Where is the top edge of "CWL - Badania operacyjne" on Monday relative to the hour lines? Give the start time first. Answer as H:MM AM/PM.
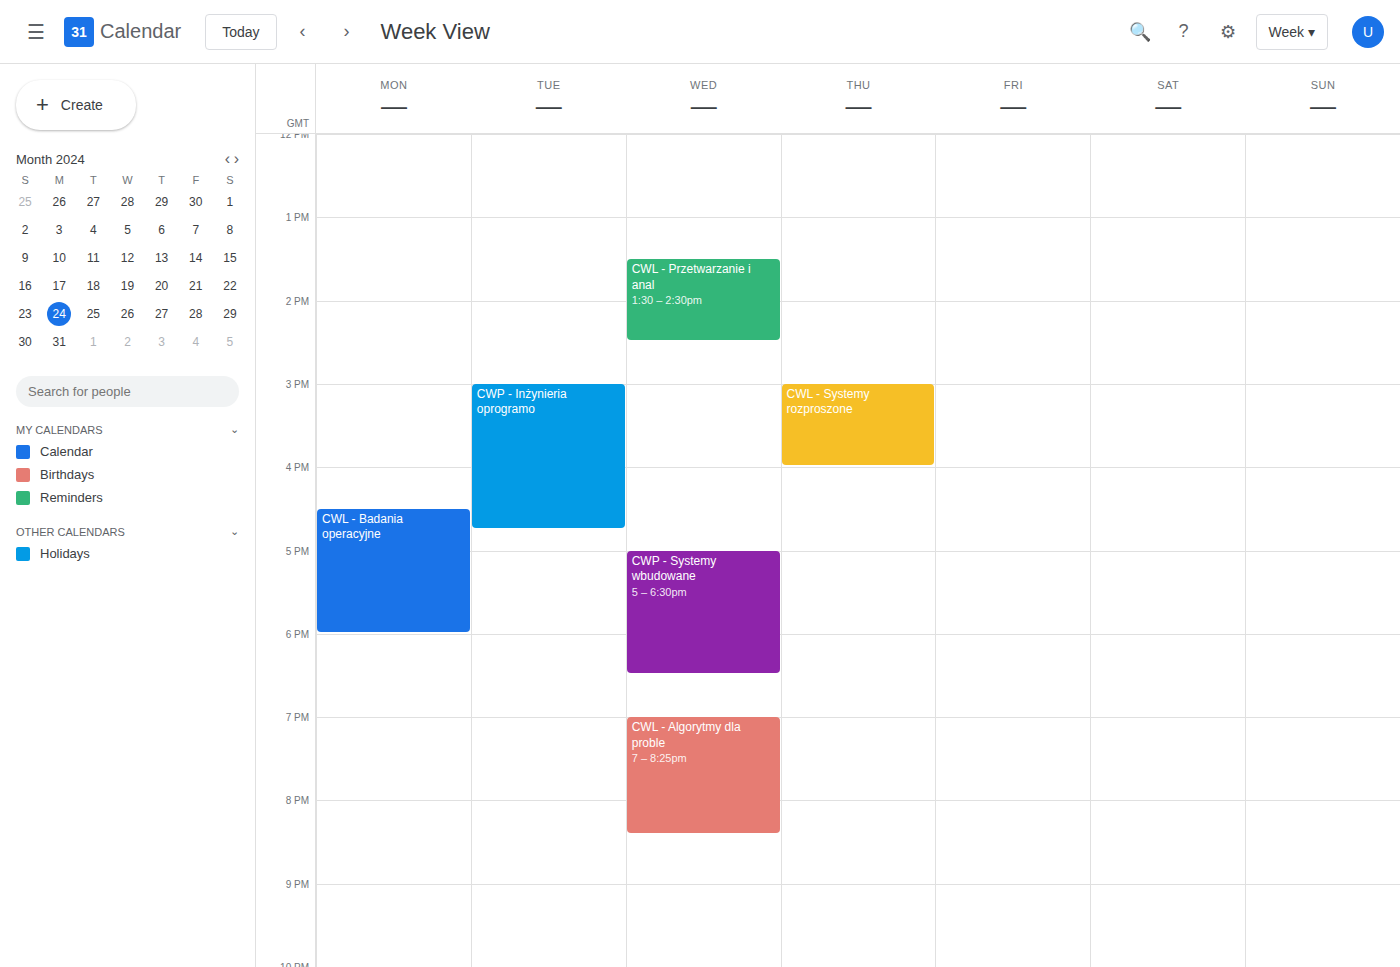
4:30 PM -- halfway between the 4 PM and 5 PM lines.